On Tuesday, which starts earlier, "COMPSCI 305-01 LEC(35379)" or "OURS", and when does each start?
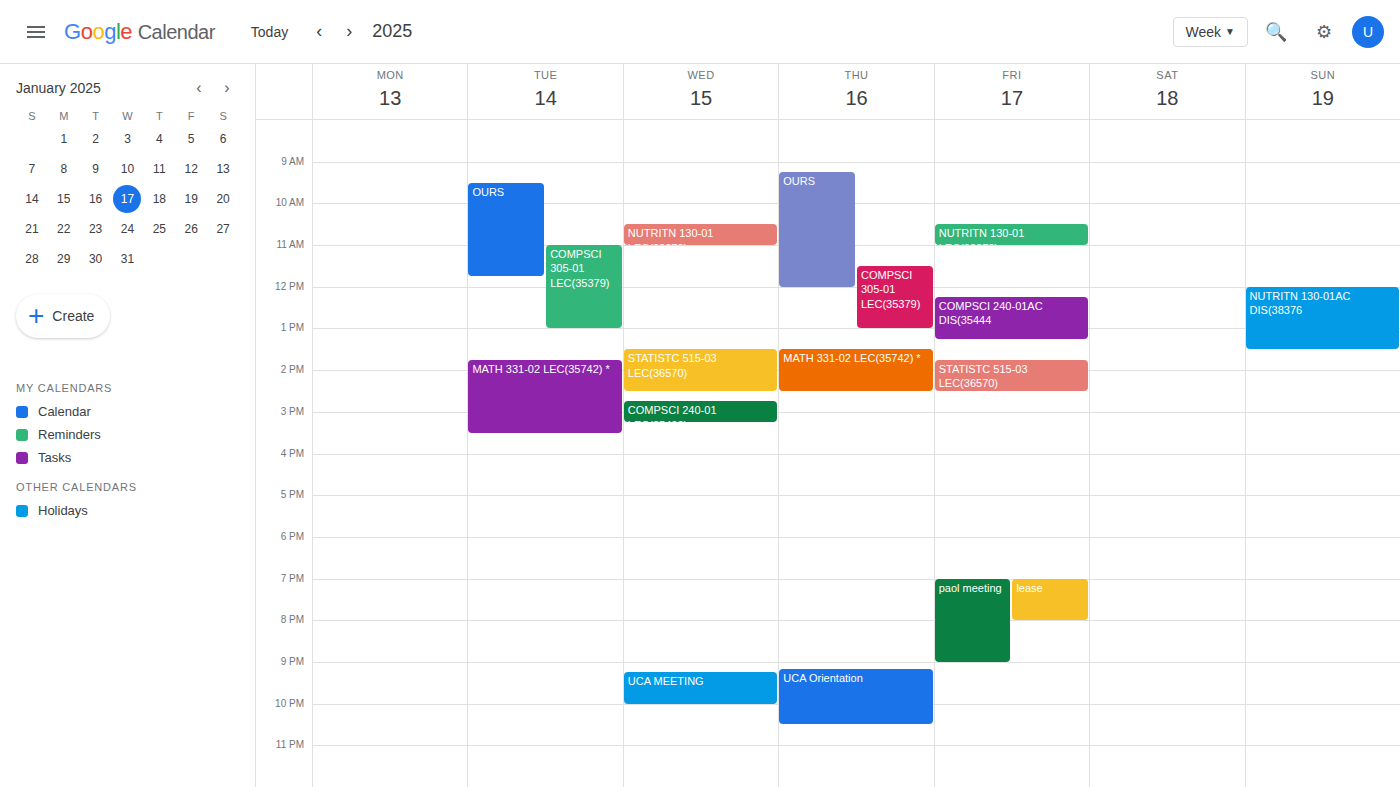
"OURS" 9:30 AM; "COMPSCI 305-01 LEC(35379)" 11:00 AM.